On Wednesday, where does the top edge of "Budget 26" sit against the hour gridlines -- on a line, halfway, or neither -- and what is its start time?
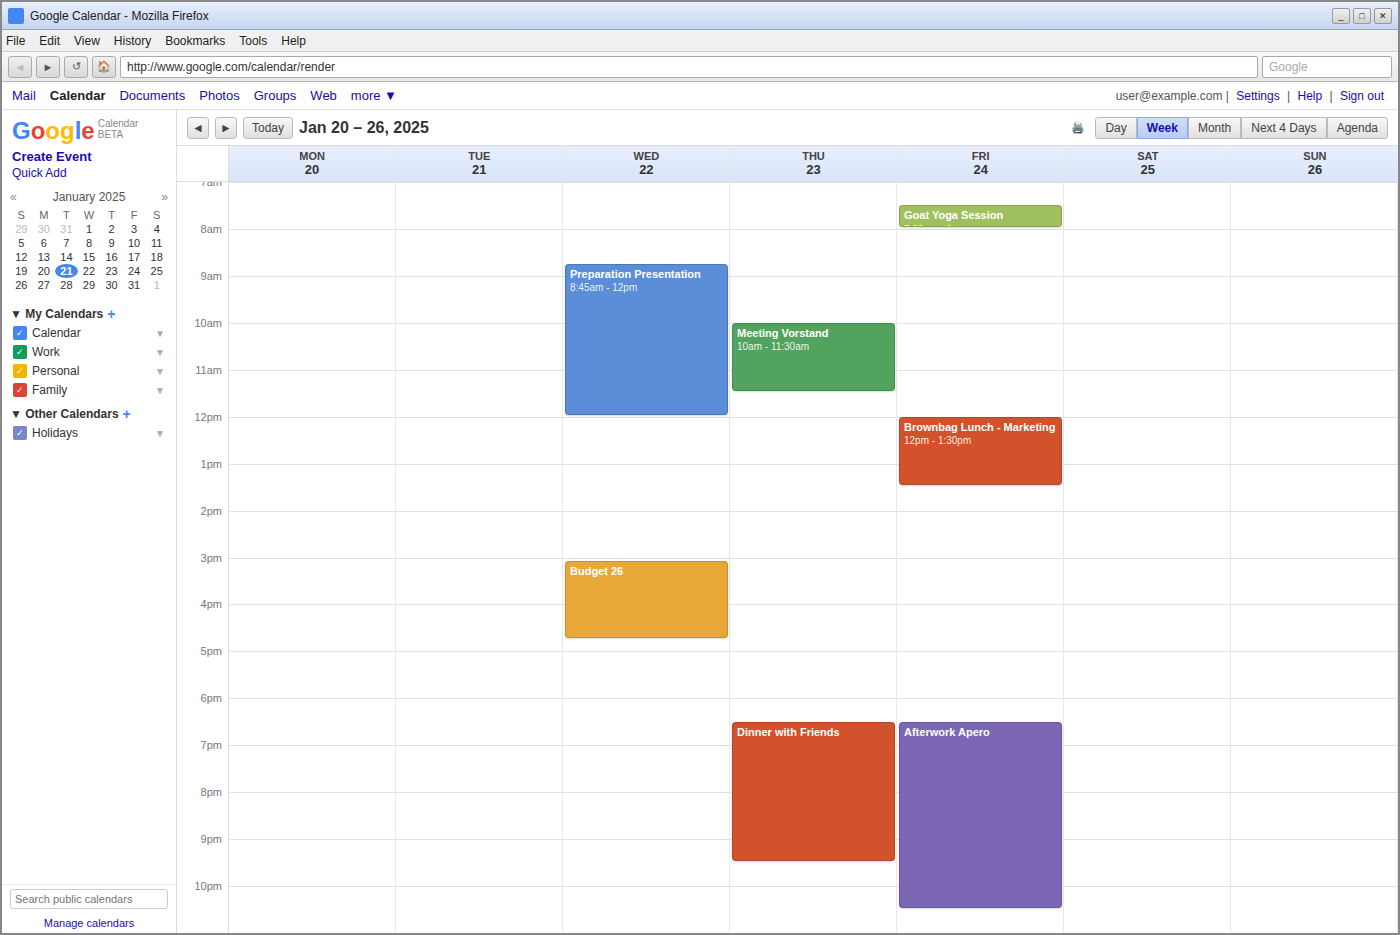
3:05 PM -- neither: 5 minutes below the 3 PM line and 55 minutes above the 4 PM line.